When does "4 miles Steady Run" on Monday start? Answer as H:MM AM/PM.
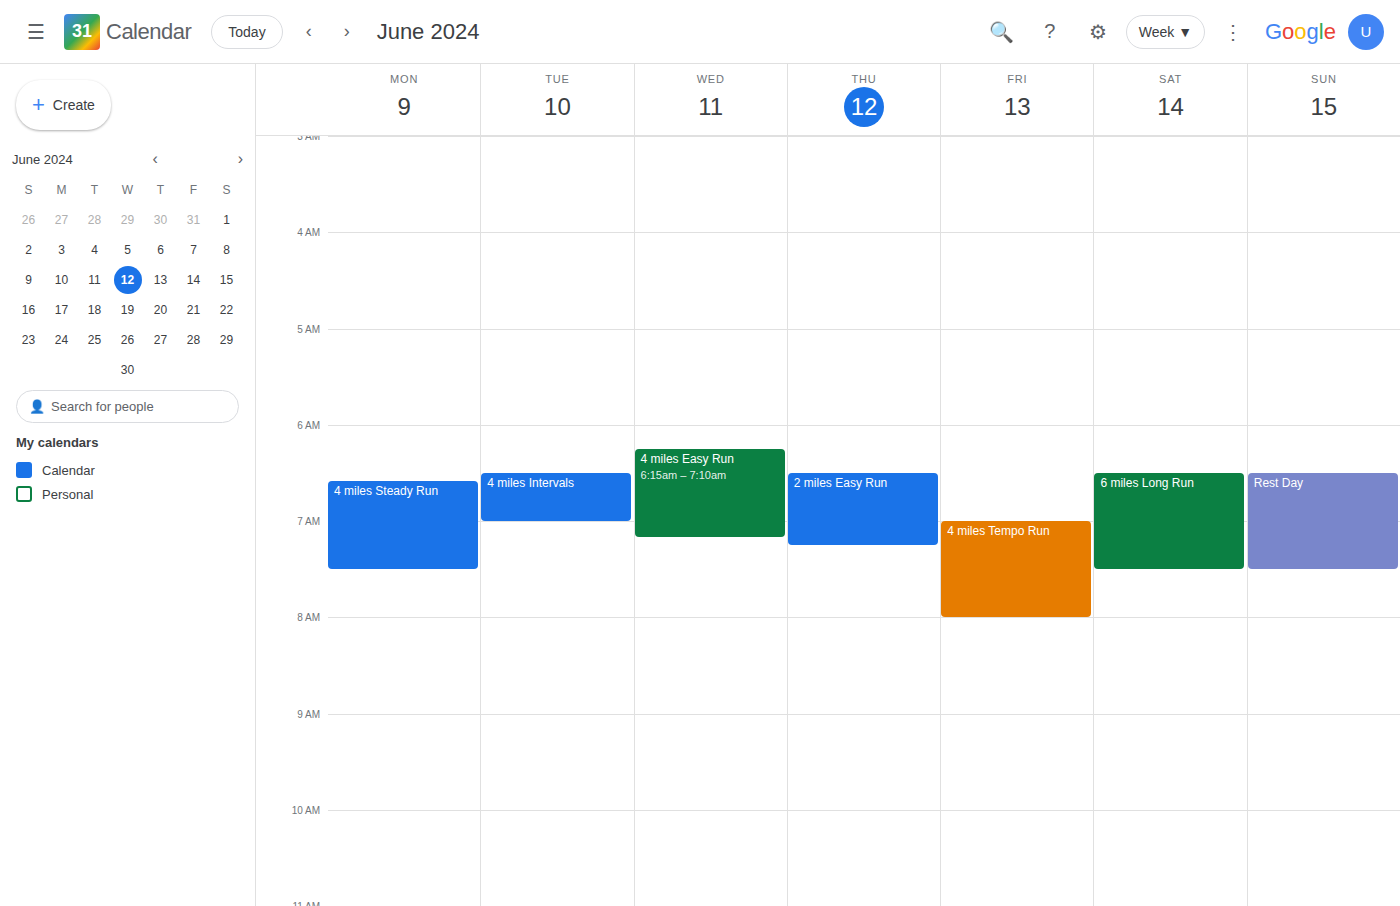
6:35 AM